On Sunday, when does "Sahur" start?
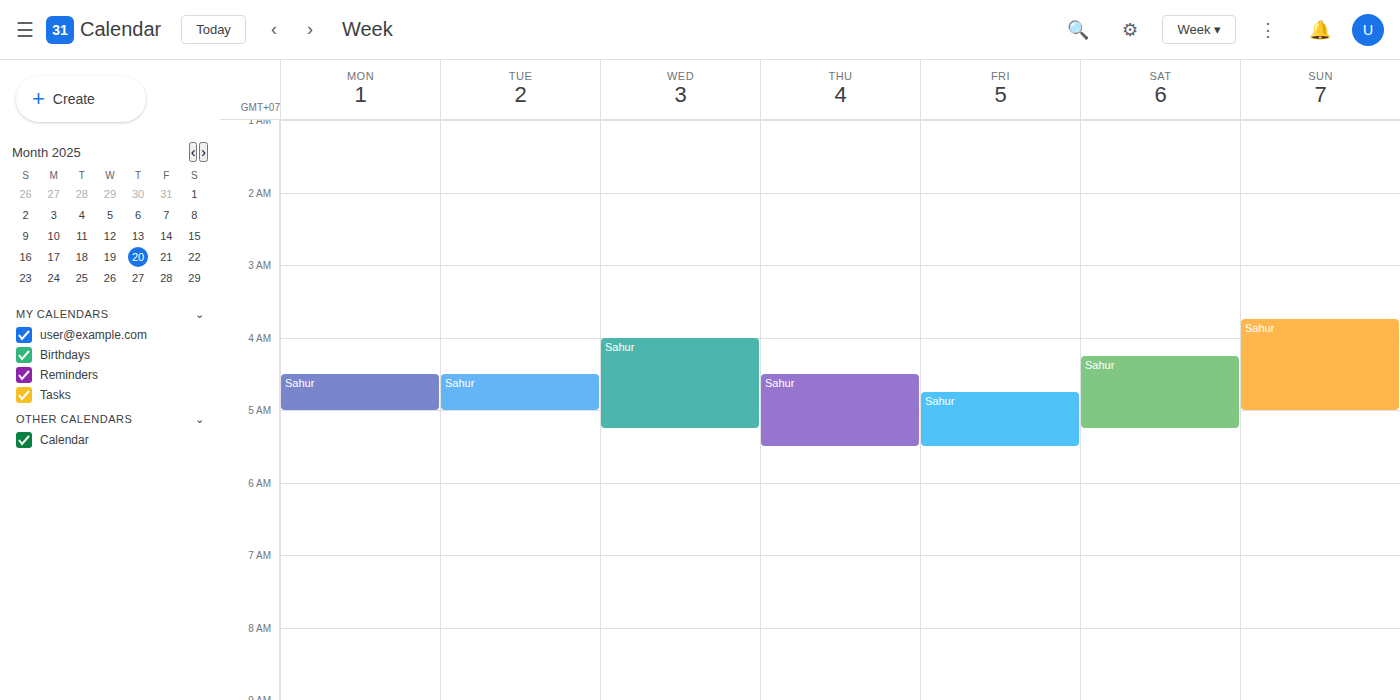
3:45 AM